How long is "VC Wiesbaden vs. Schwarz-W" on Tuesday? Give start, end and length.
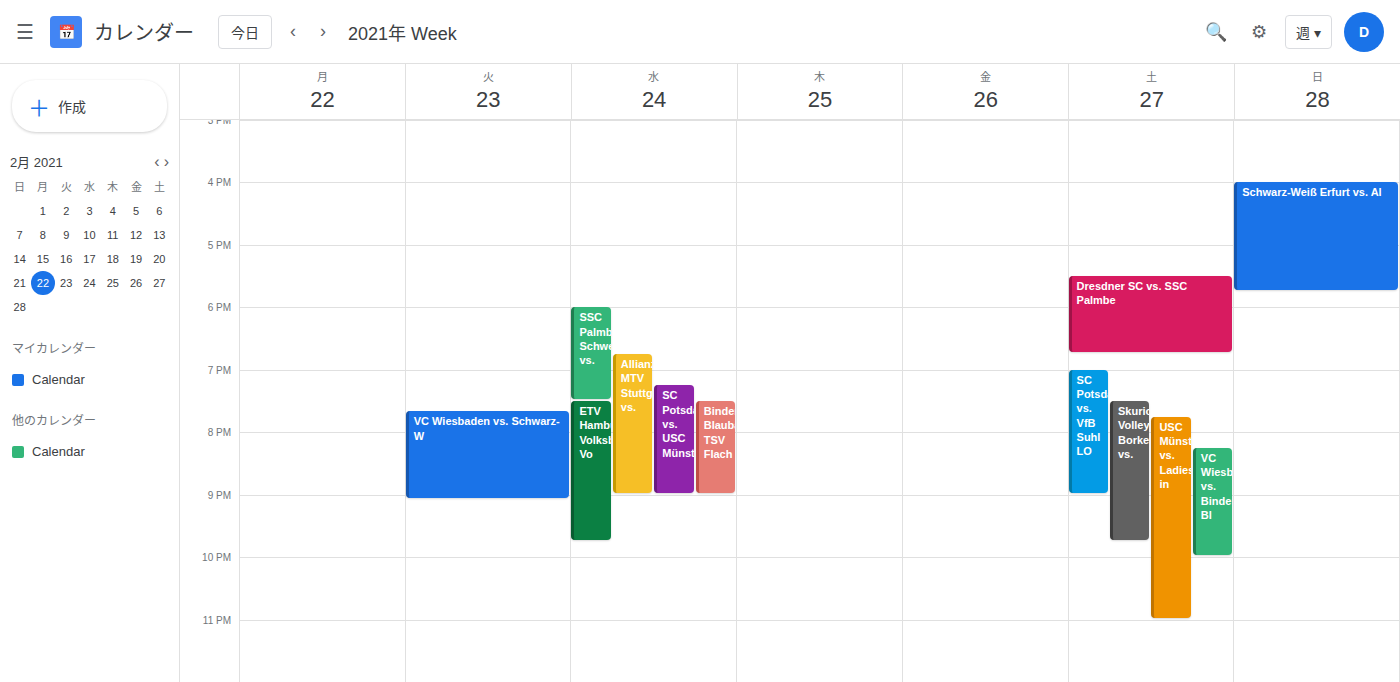
7:40 PM to 9:05 PM, 1 hour 25 minutes